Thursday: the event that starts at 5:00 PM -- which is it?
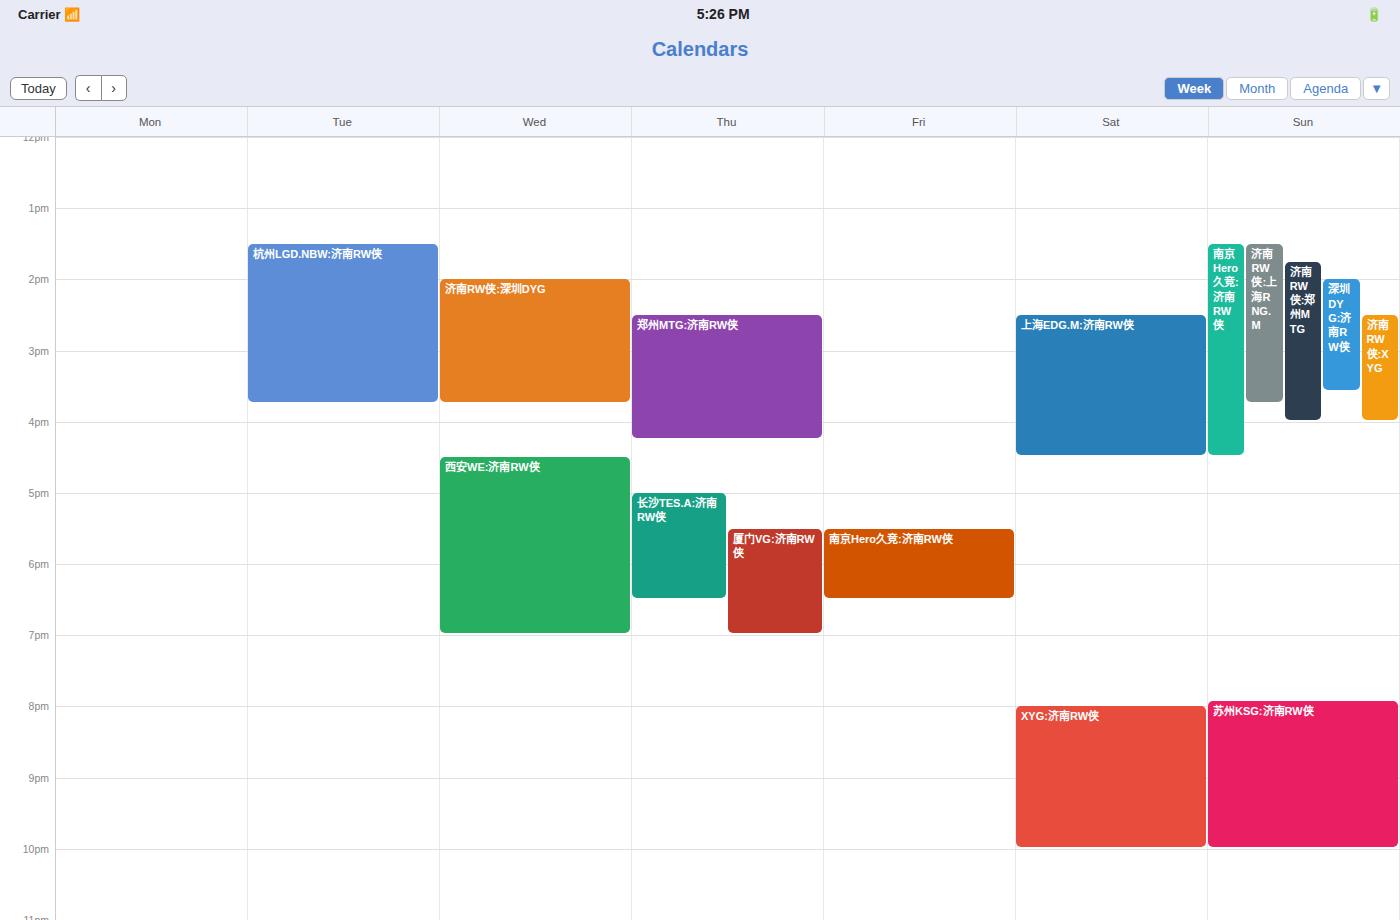
"长沙TES.A:济南RW侠"